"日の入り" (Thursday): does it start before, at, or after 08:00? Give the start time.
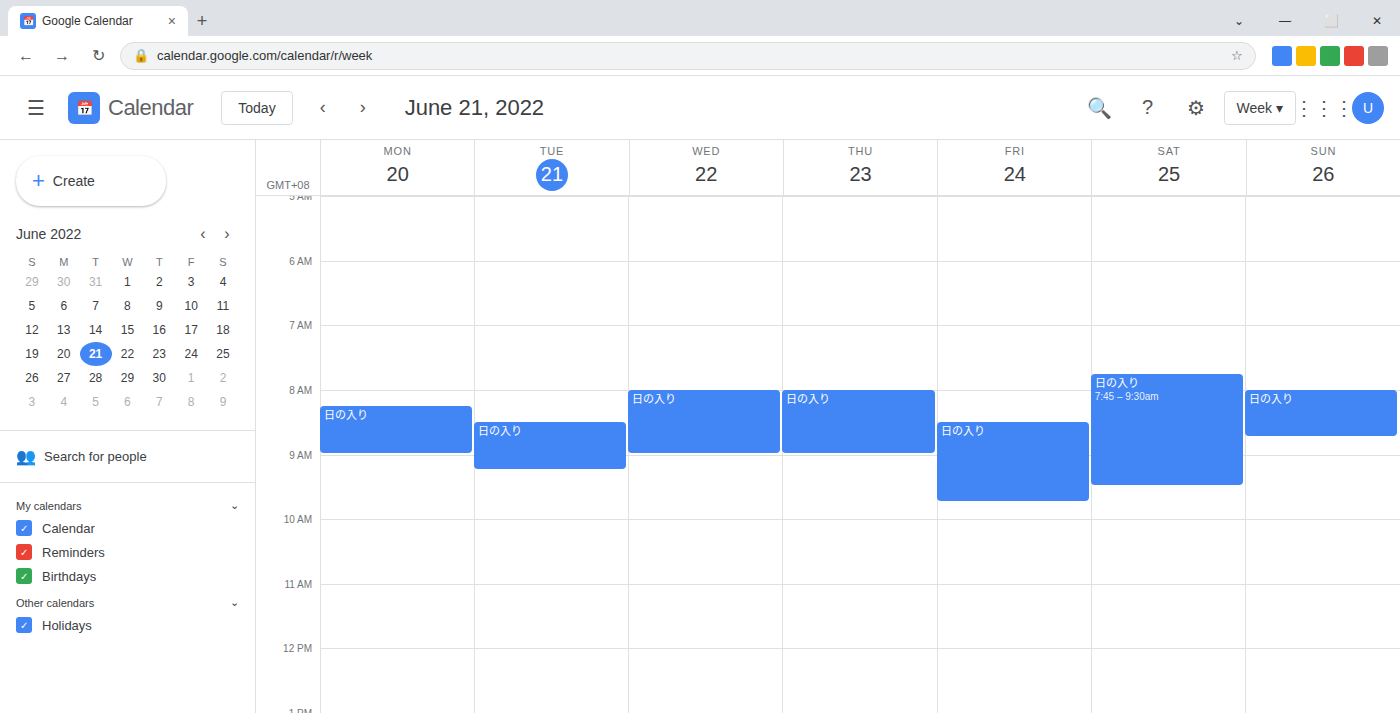
08:00 -- exactly at 08:00, on the 08:00 line.